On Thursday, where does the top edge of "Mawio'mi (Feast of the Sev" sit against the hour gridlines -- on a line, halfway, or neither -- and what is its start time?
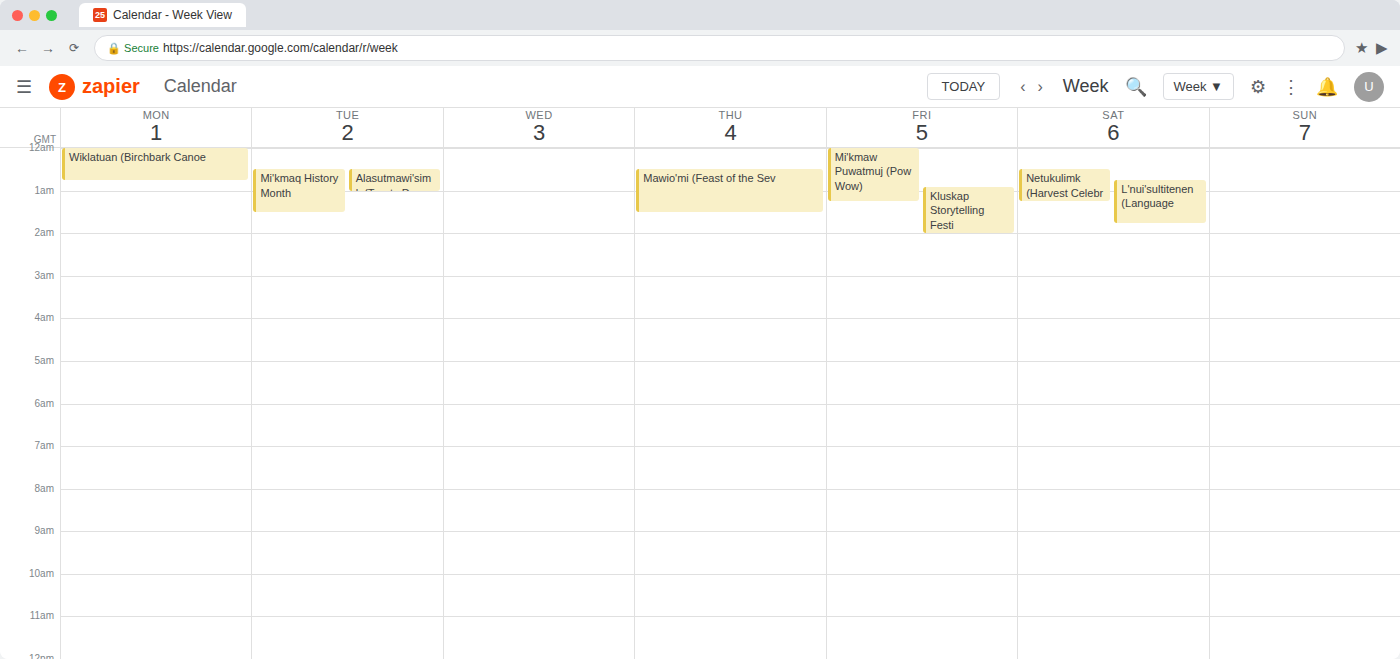
00:30 -- halfway between the 00:00 and 01:00 lines.